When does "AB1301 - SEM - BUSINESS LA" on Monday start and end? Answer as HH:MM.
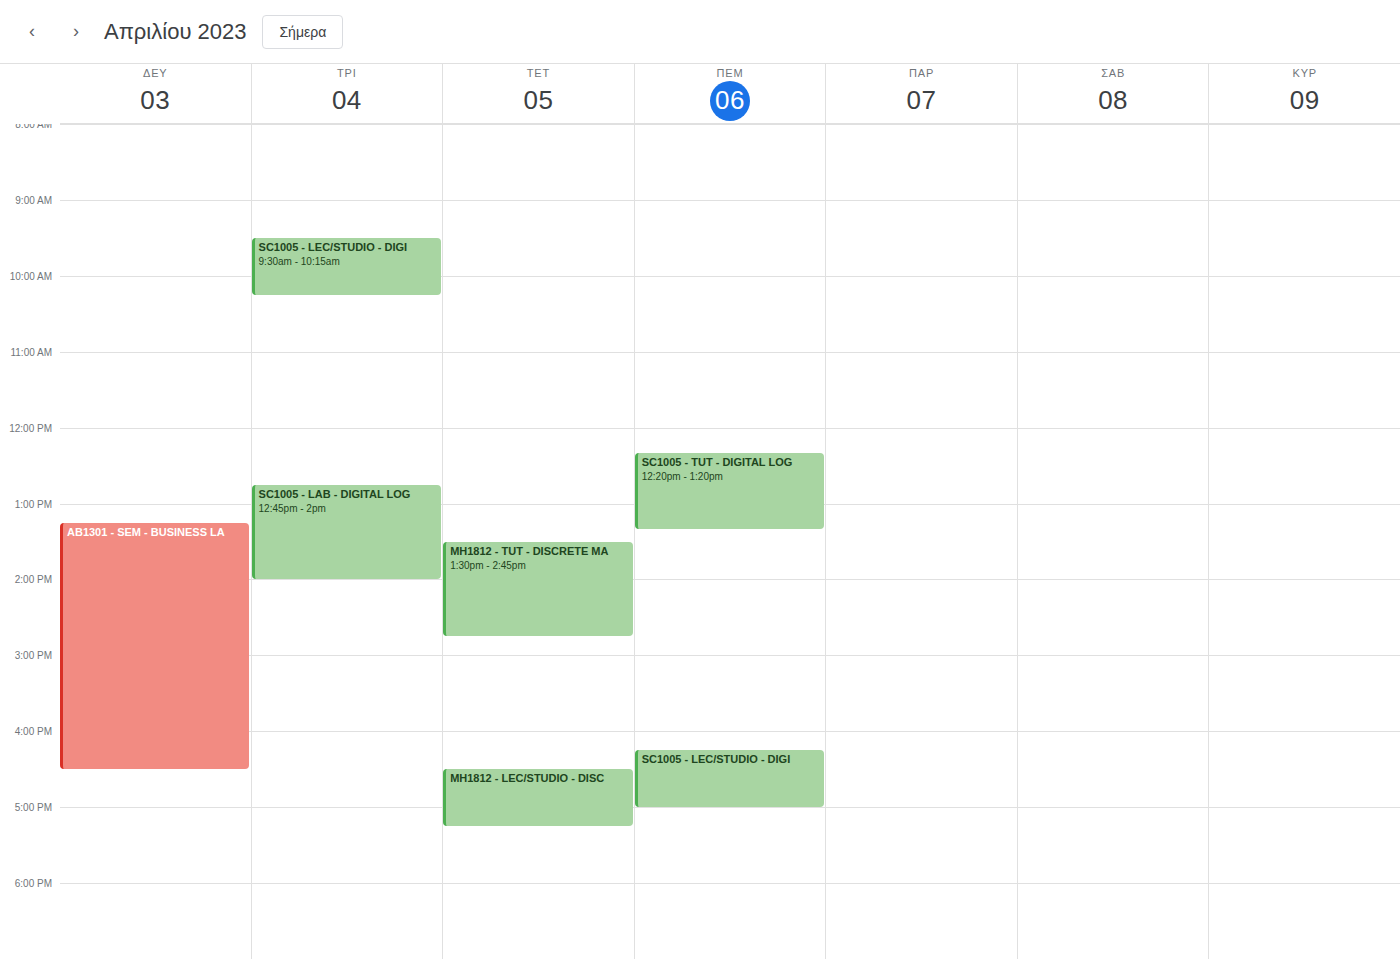
13:15 to 16:30